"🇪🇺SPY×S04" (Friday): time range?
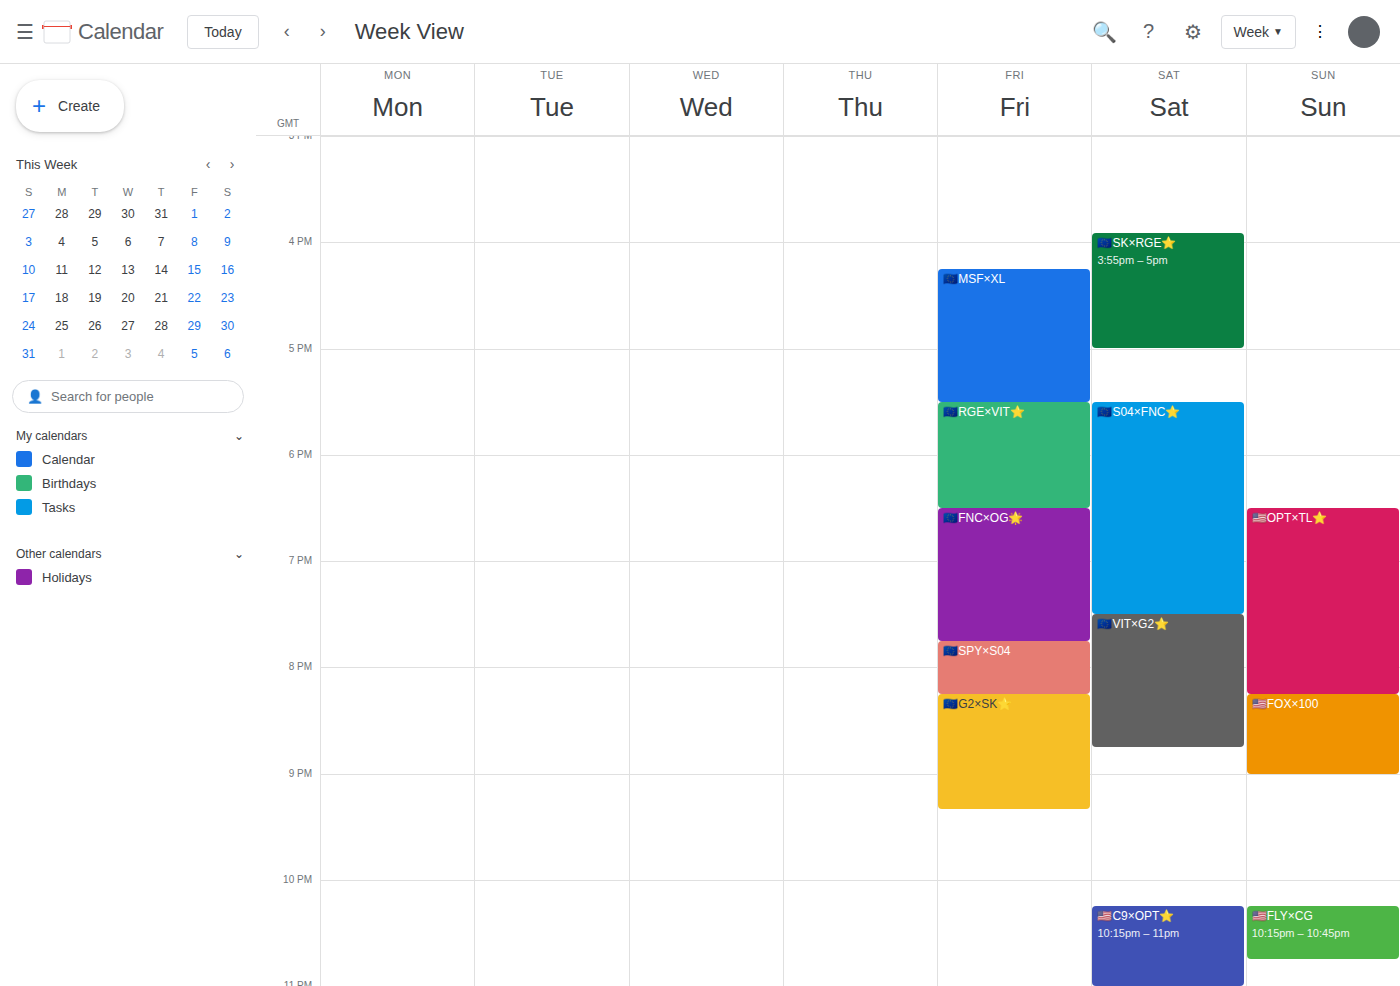
7:45 PM to 8:15 PM